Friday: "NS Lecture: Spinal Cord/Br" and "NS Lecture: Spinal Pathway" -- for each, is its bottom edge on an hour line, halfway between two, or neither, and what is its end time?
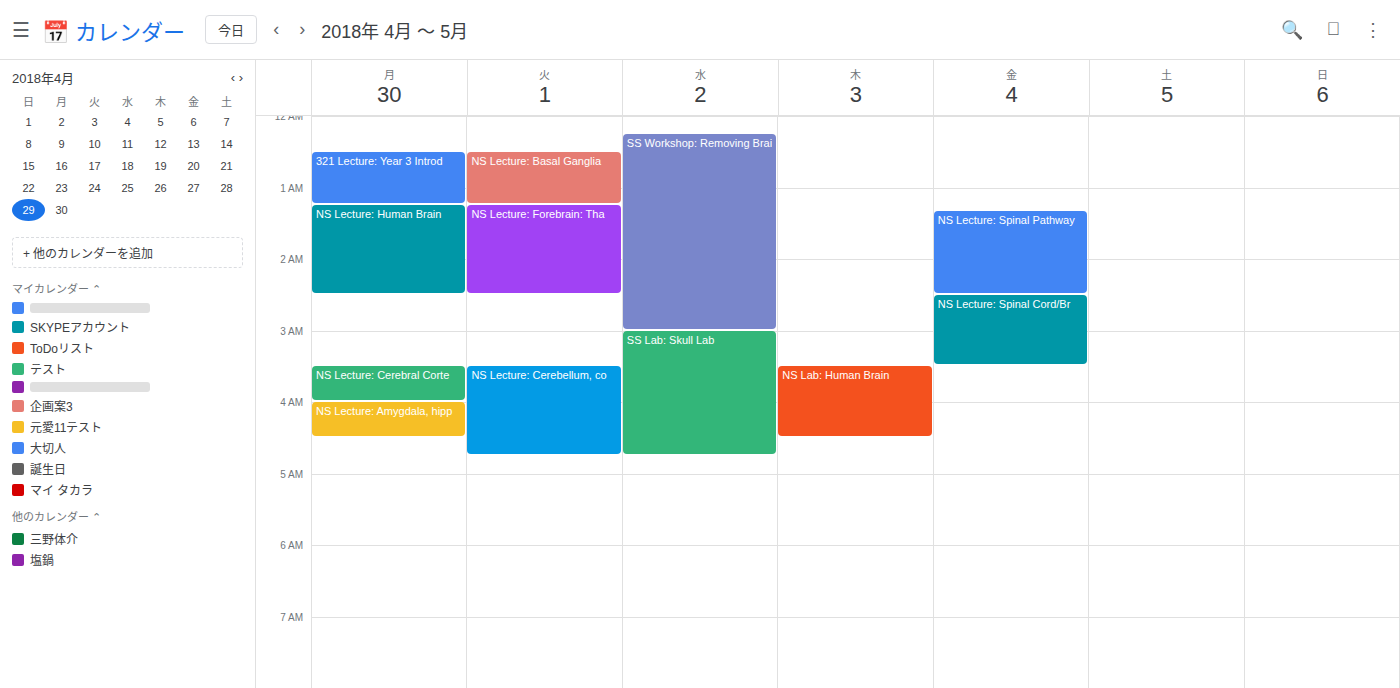
"NS Lecture: Spinal Cord/Br": 03:30, halfway between the 03:00 and 04:00 lines. "NS Lecture: Spinal Pathway": 02:30, halfway between the 02:00 and 03:00 lines.